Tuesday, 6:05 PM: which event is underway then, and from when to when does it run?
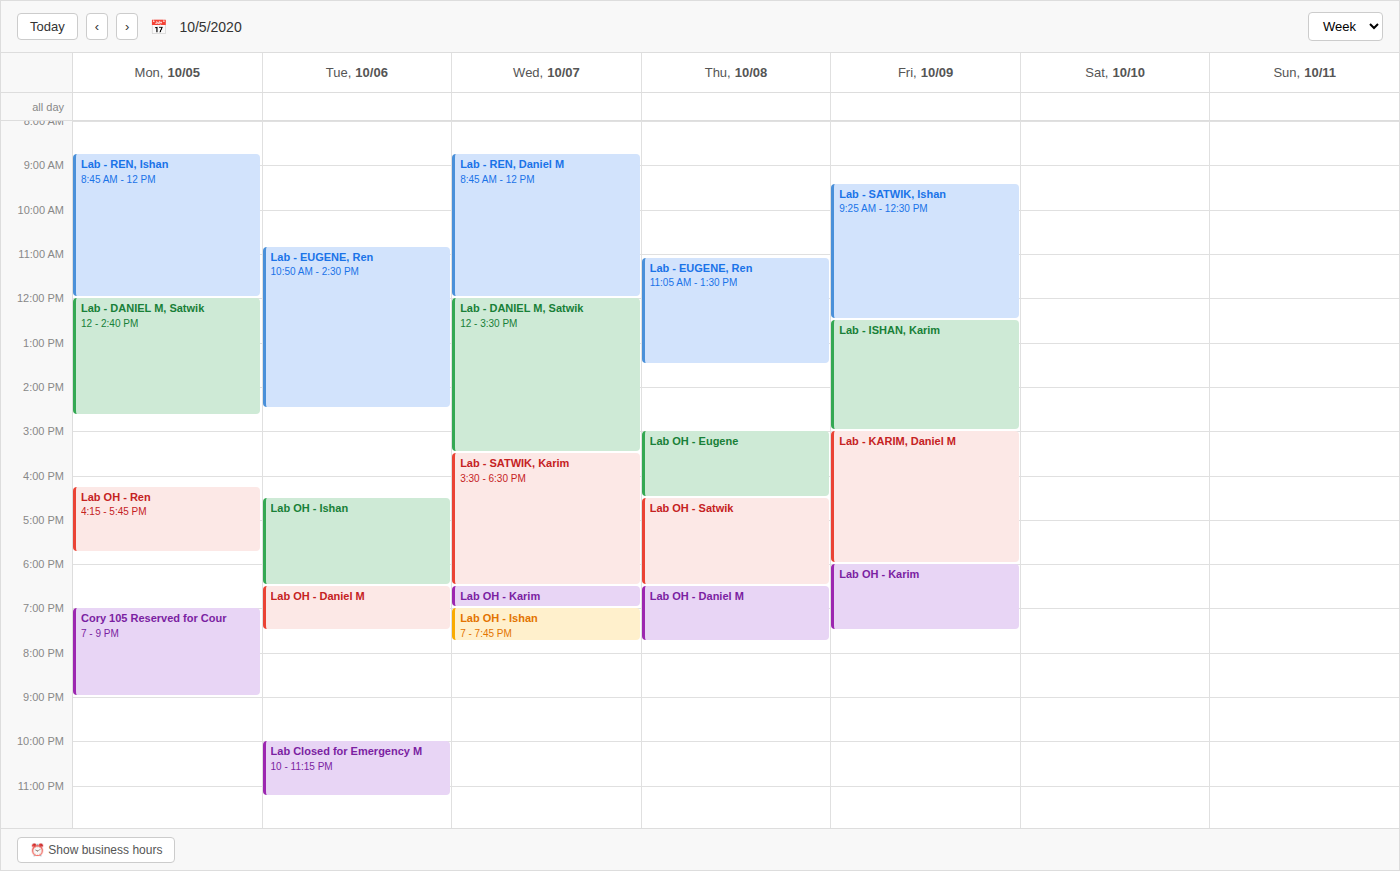
"Lab OH - Ishan", 4:30 PM to 6:30 PM